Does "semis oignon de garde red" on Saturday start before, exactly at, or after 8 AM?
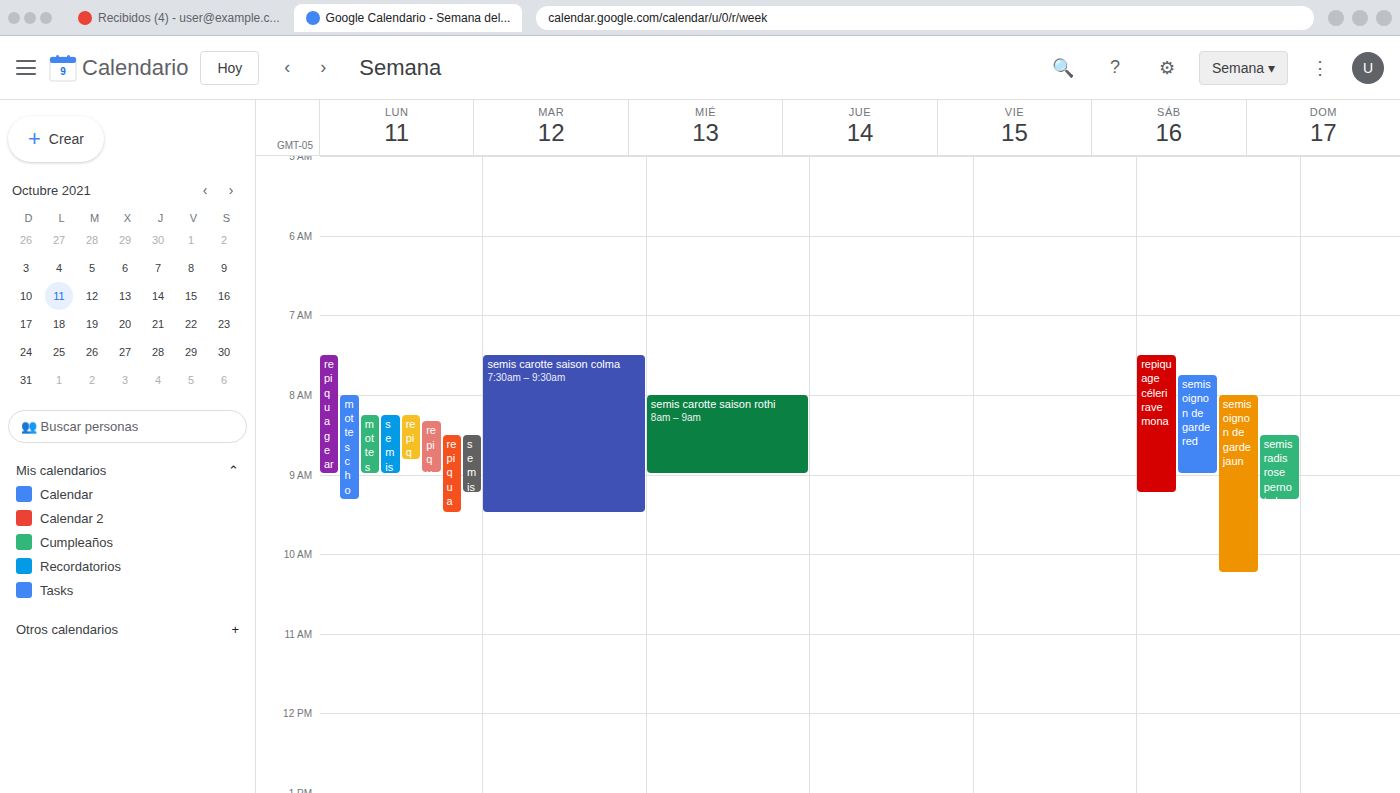
7:45 AM -- before 8 AM, 15 minutes above the 8 AM line.